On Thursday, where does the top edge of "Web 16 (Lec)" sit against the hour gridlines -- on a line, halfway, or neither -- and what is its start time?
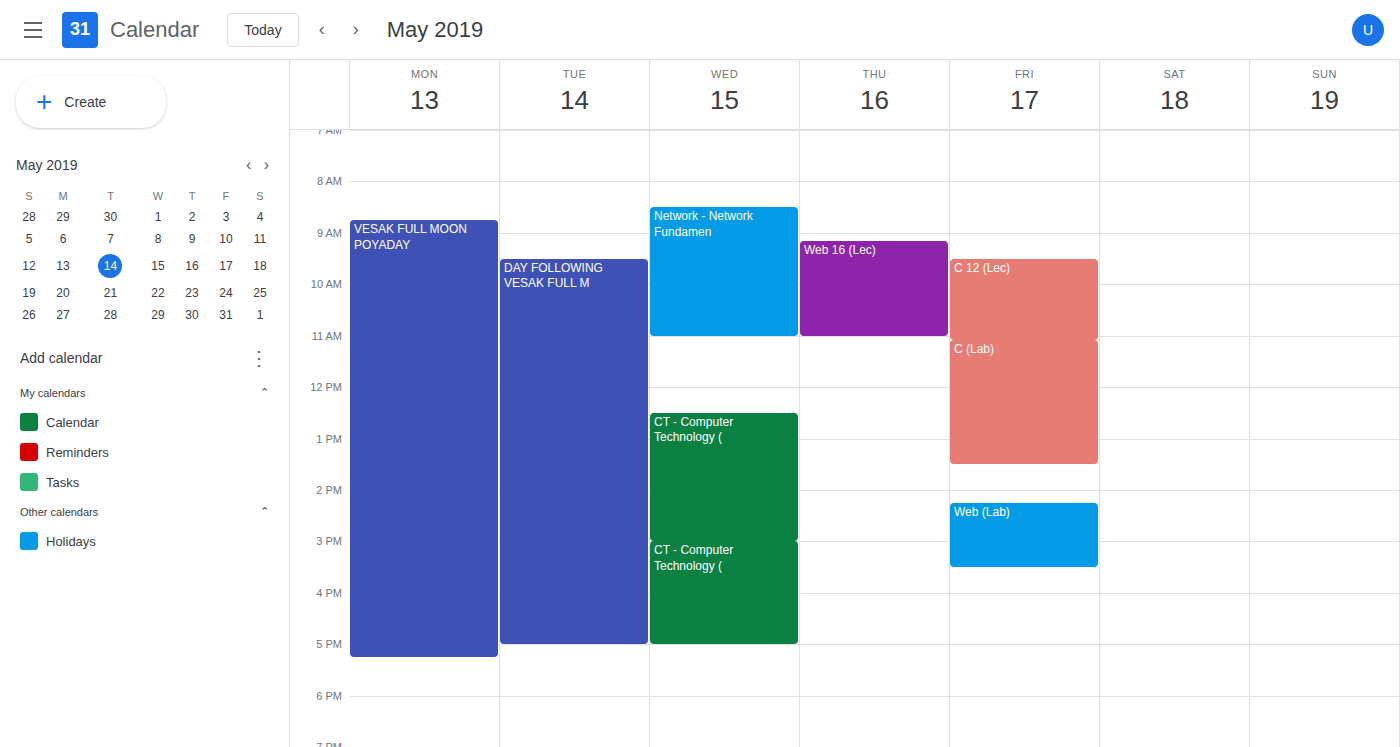
9:10 AM -- neither: 10 minutes below the 9 AM line and 50 minutes above the 10 AM line.